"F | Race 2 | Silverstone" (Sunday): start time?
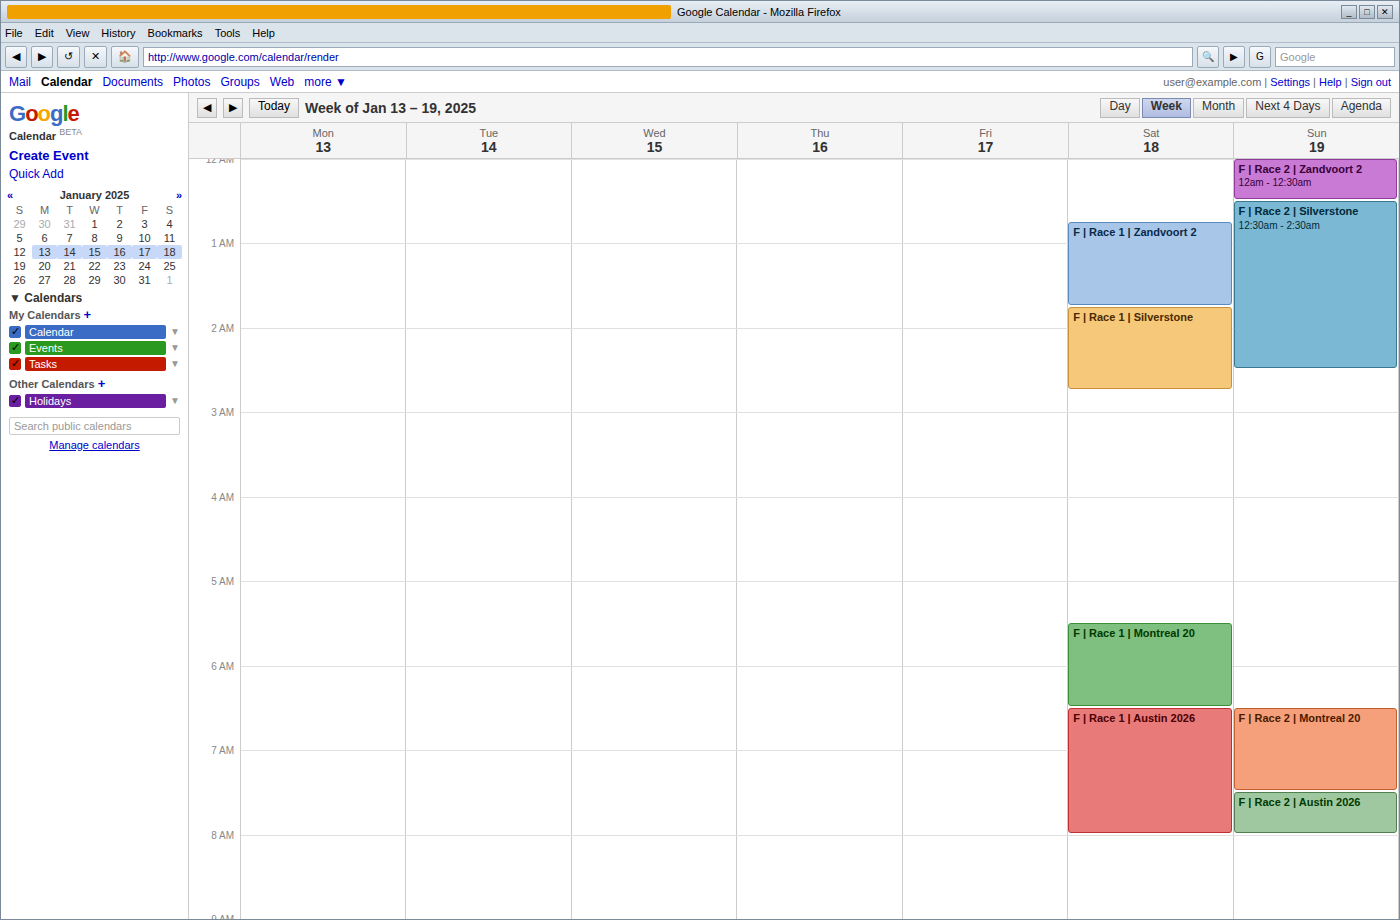
12:30 AM